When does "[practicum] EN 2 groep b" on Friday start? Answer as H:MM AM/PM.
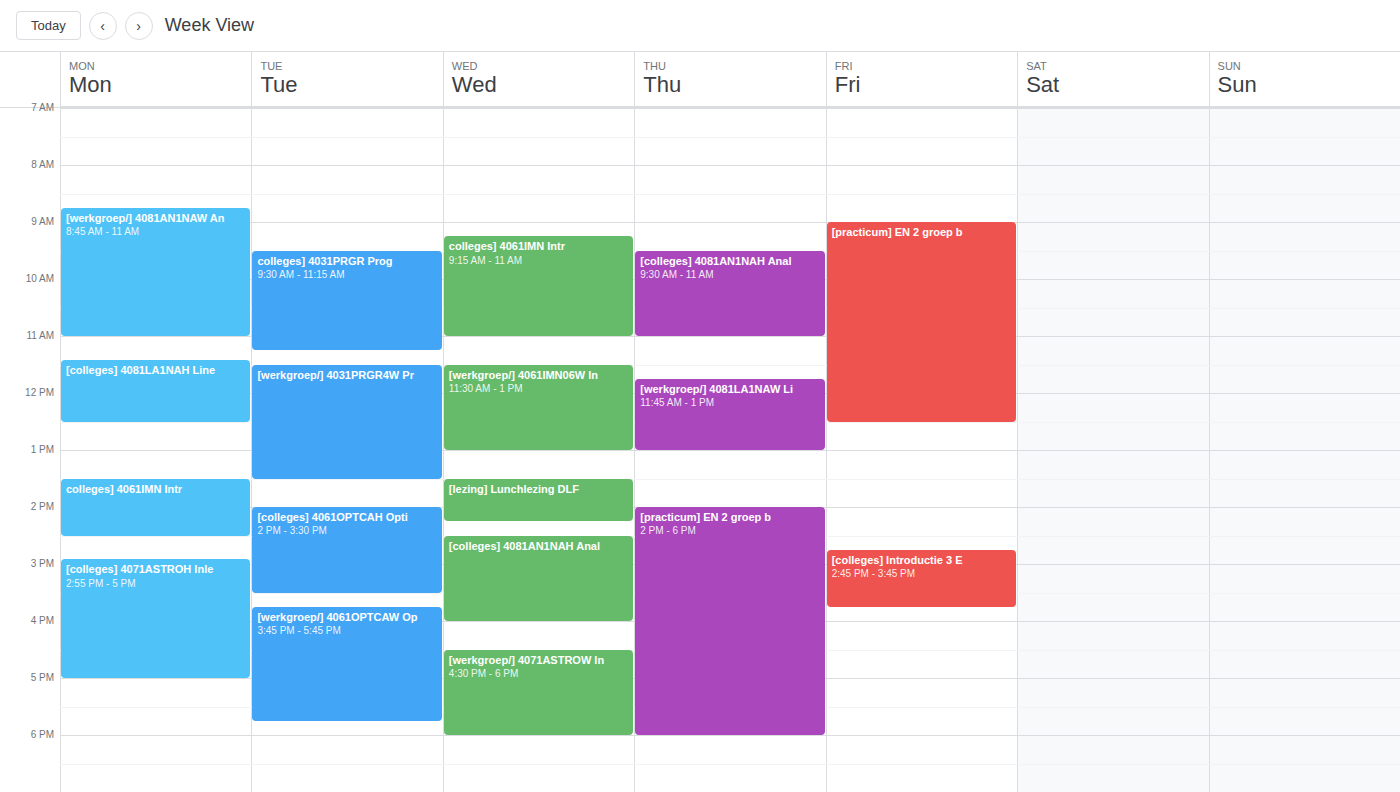
9:00 AM